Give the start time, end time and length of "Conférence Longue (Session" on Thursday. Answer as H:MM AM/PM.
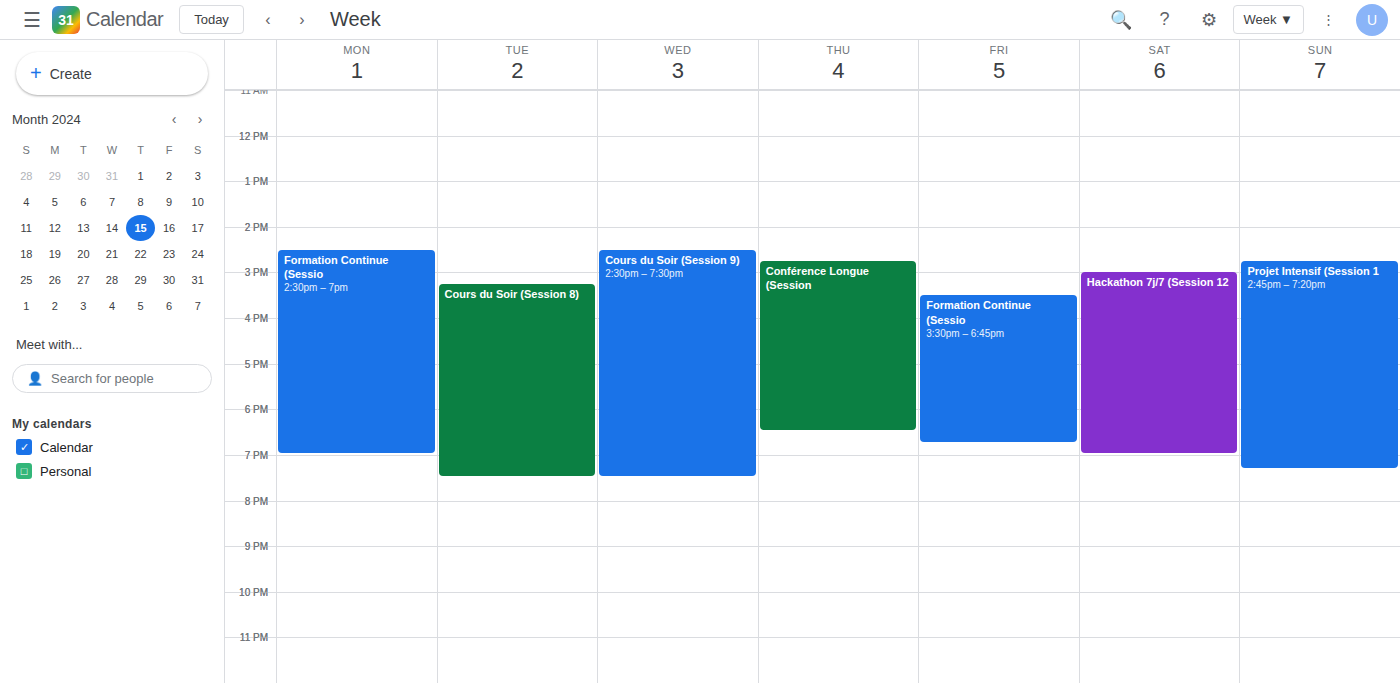
2:45 PM to 6:30 PM, 3 hours 45 minutes